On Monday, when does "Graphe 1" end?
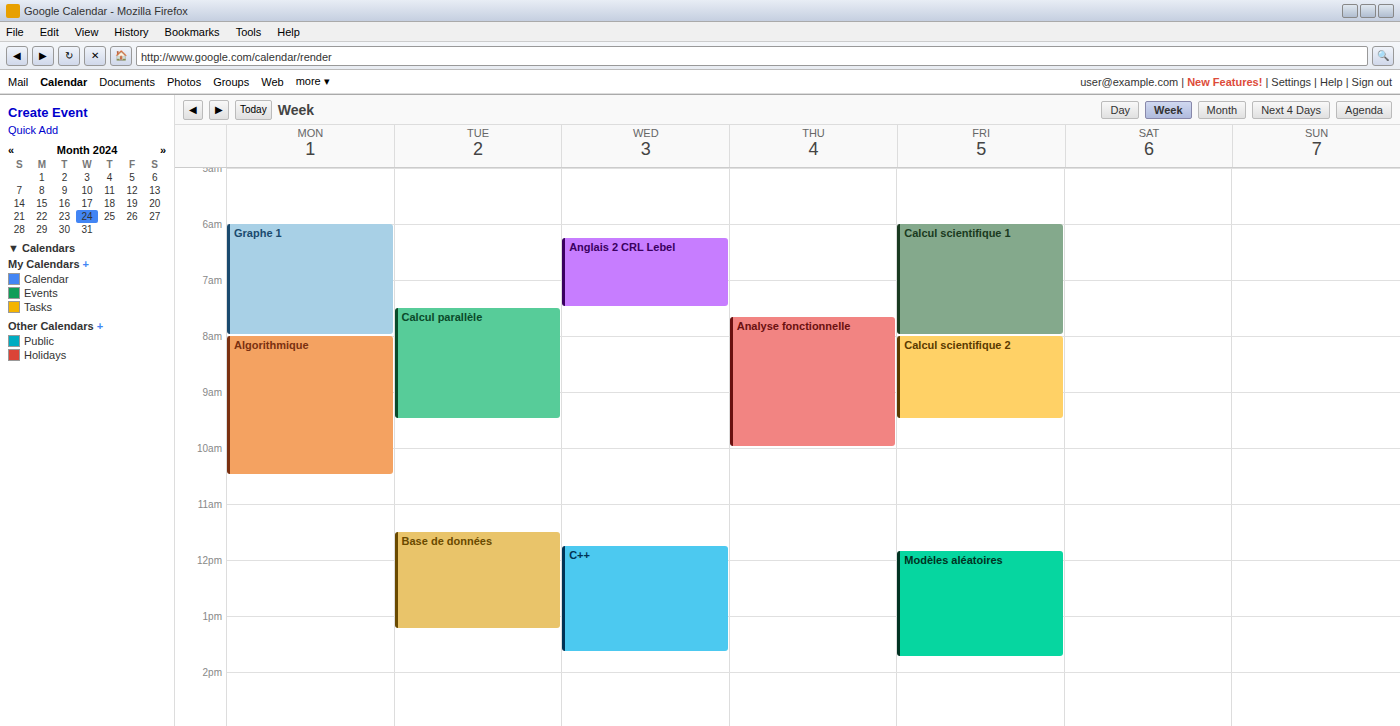
8:00 AM